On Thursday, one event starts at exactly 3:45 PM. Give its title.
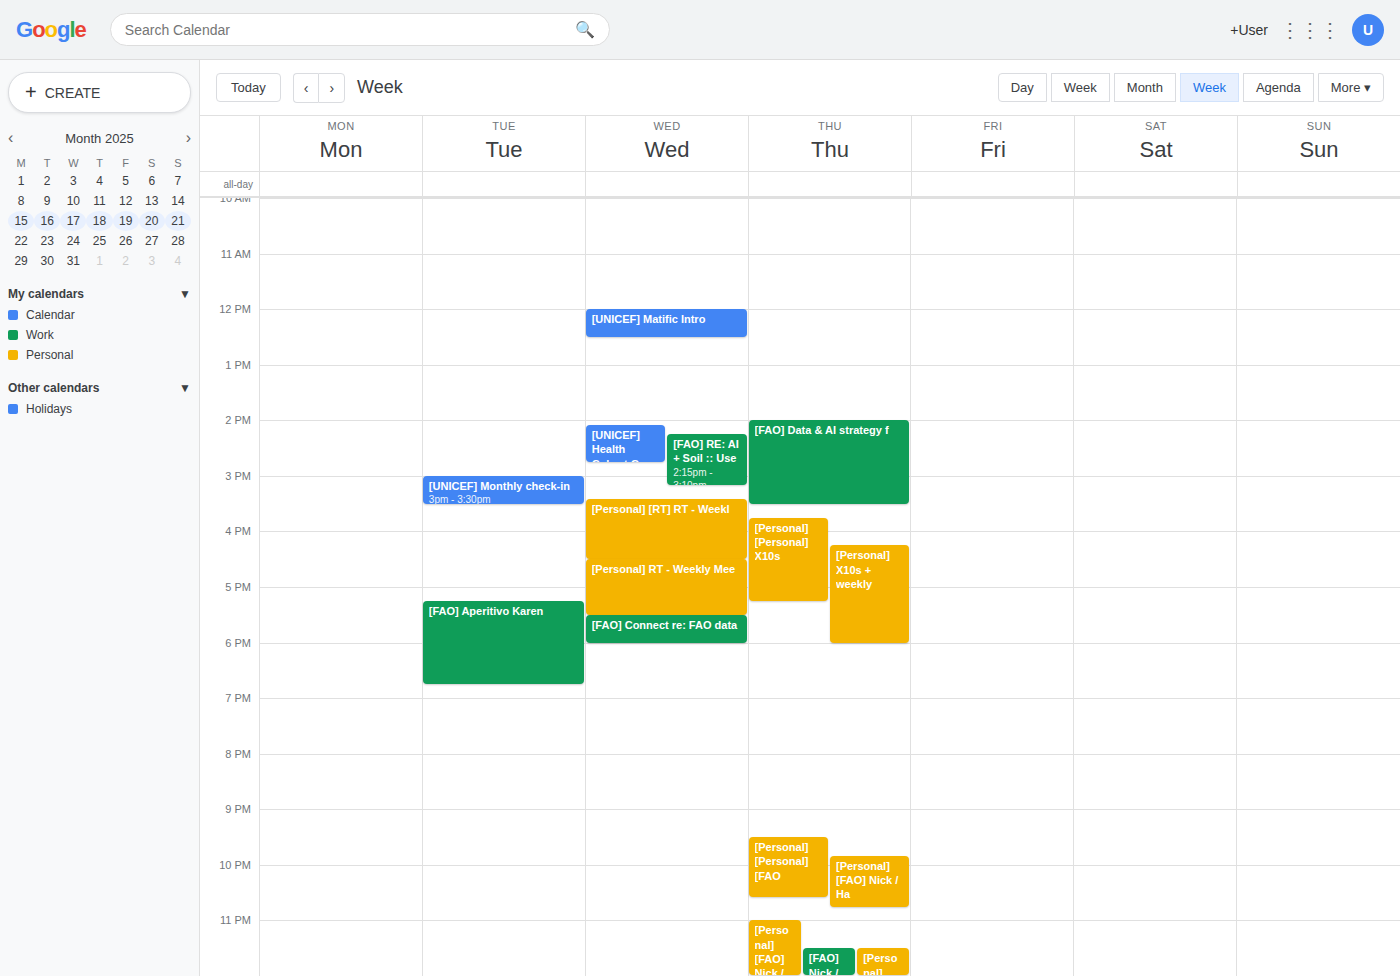
"[Personal] [Personal] X10s"